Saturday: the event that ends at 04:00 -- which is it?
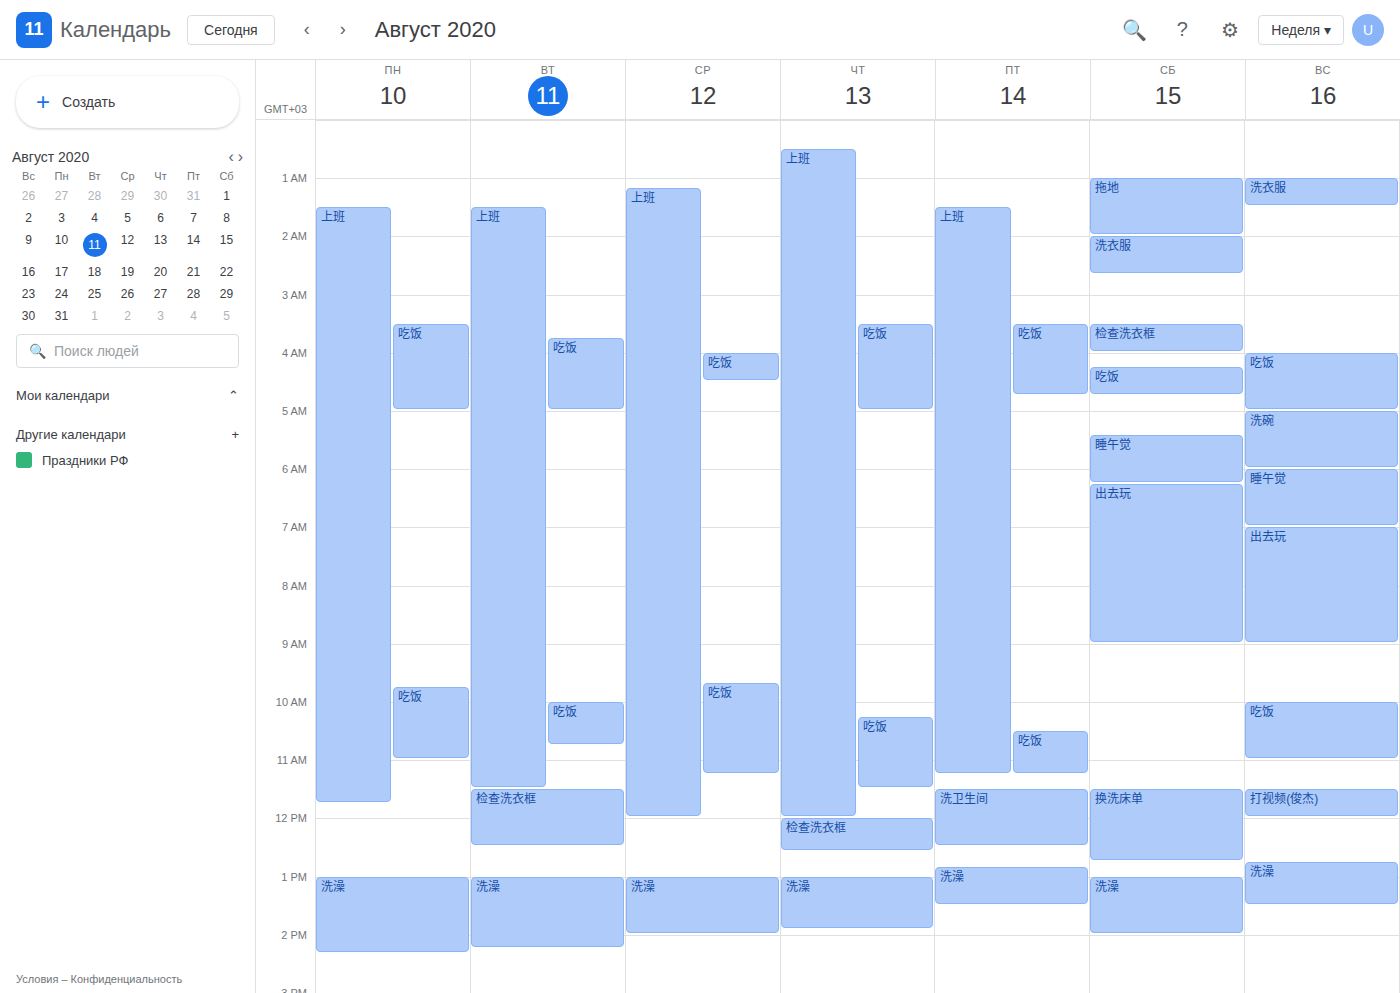
"检查洗衣框"